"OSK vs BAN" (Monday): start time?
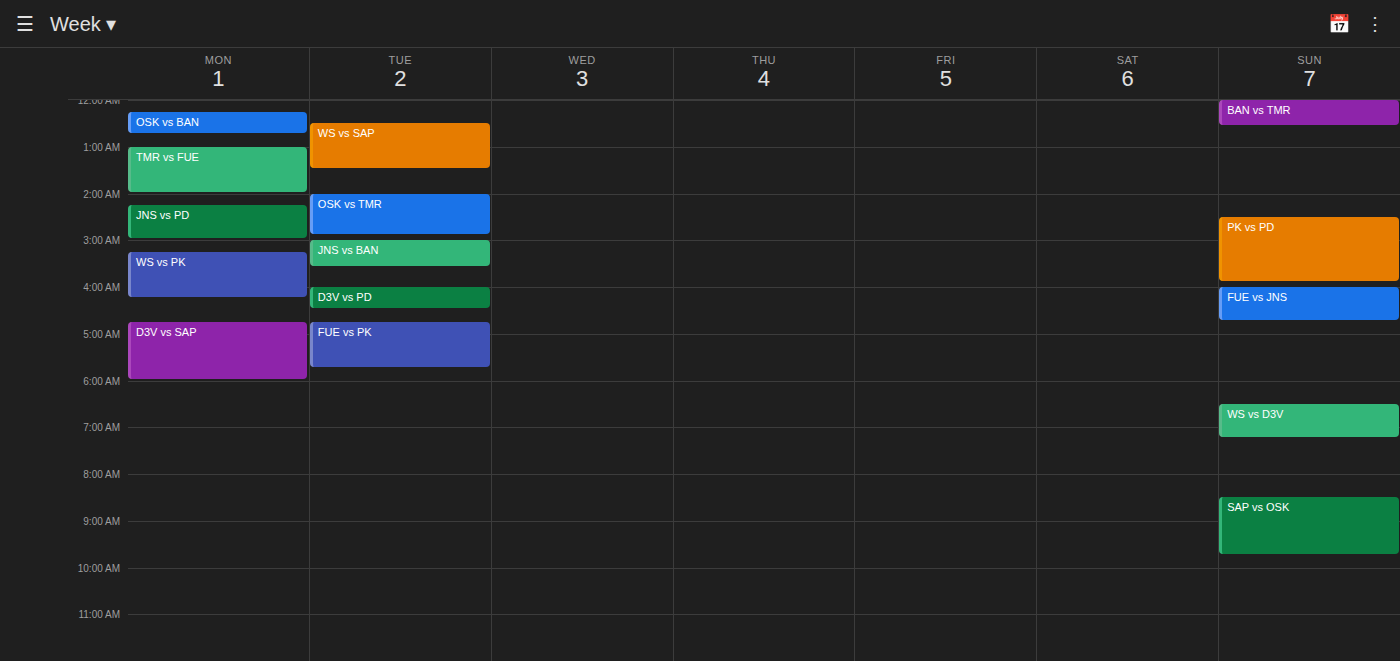
12:15 AM